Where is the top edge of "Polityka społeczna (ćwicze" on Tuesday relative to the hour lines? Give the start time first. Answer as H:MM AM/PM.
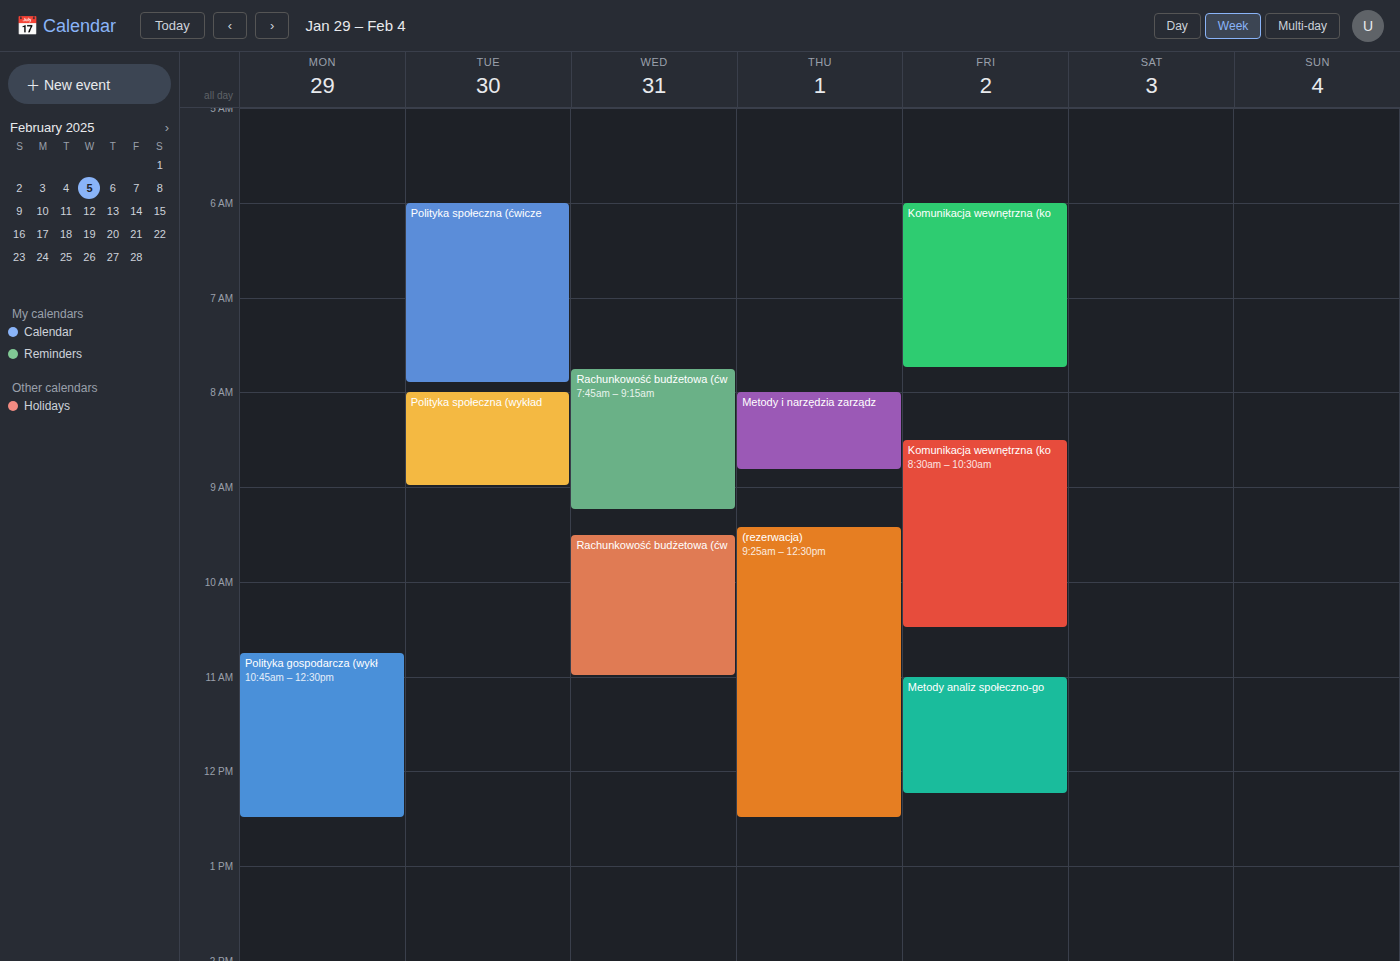
6:00 AM -- exactly on the 6 AM line.